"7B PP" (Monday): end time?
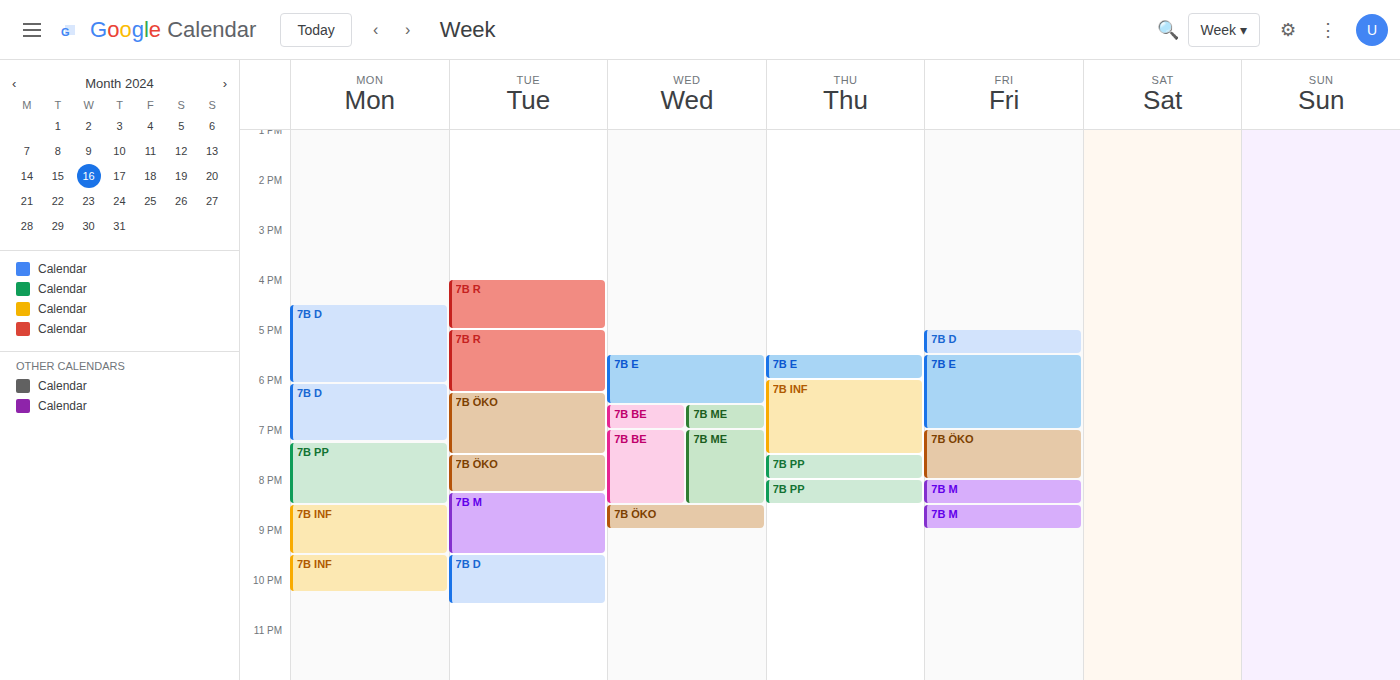
20:30